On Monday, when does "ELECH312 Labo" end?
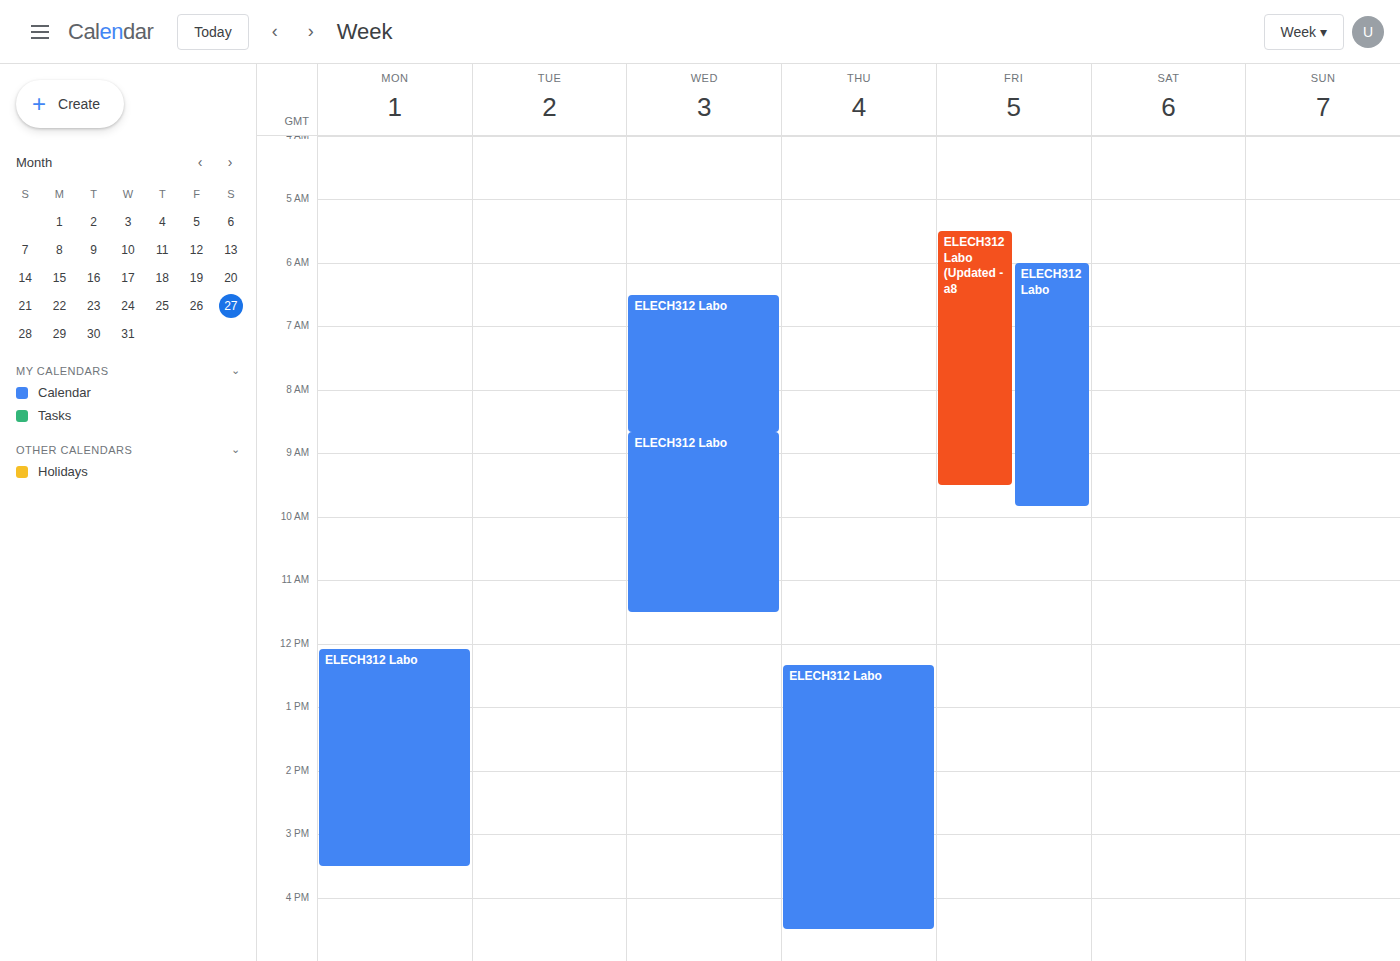
3:30 PM